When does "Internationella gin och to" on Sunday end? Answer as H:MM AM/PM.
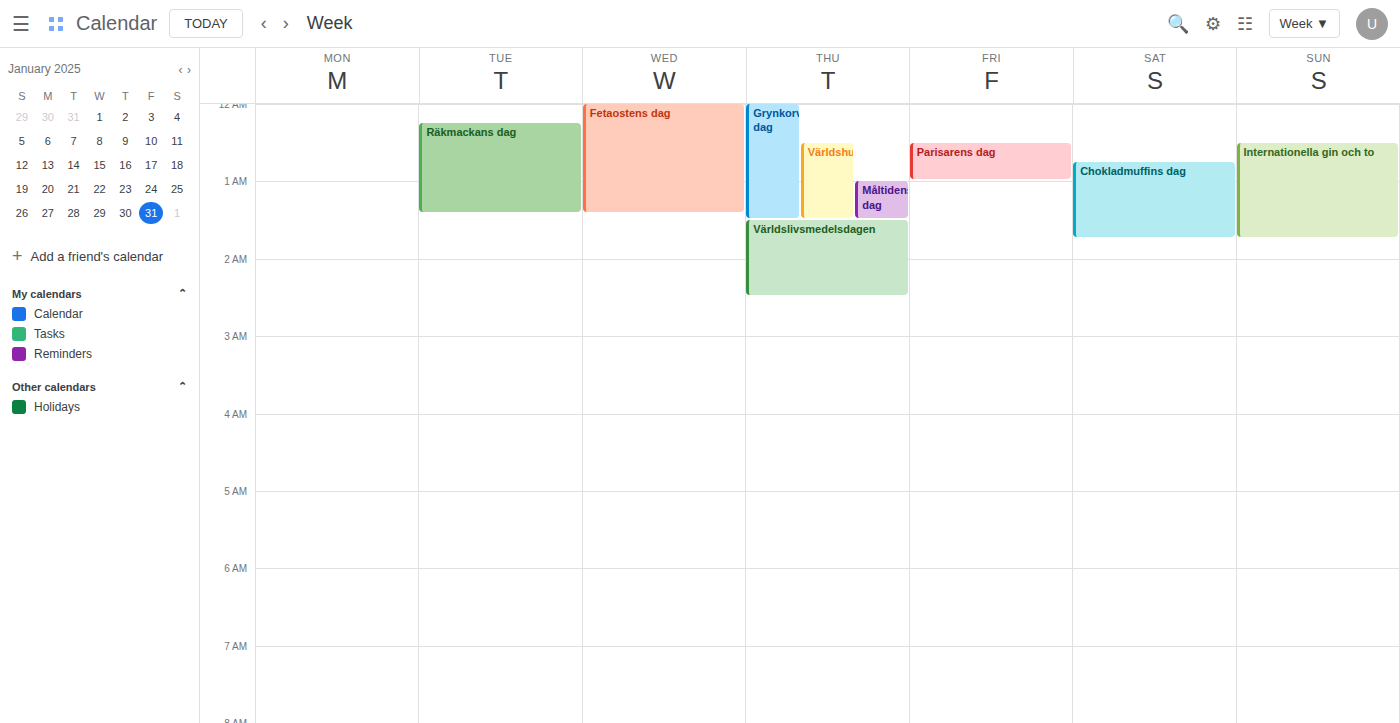
1:45 AM